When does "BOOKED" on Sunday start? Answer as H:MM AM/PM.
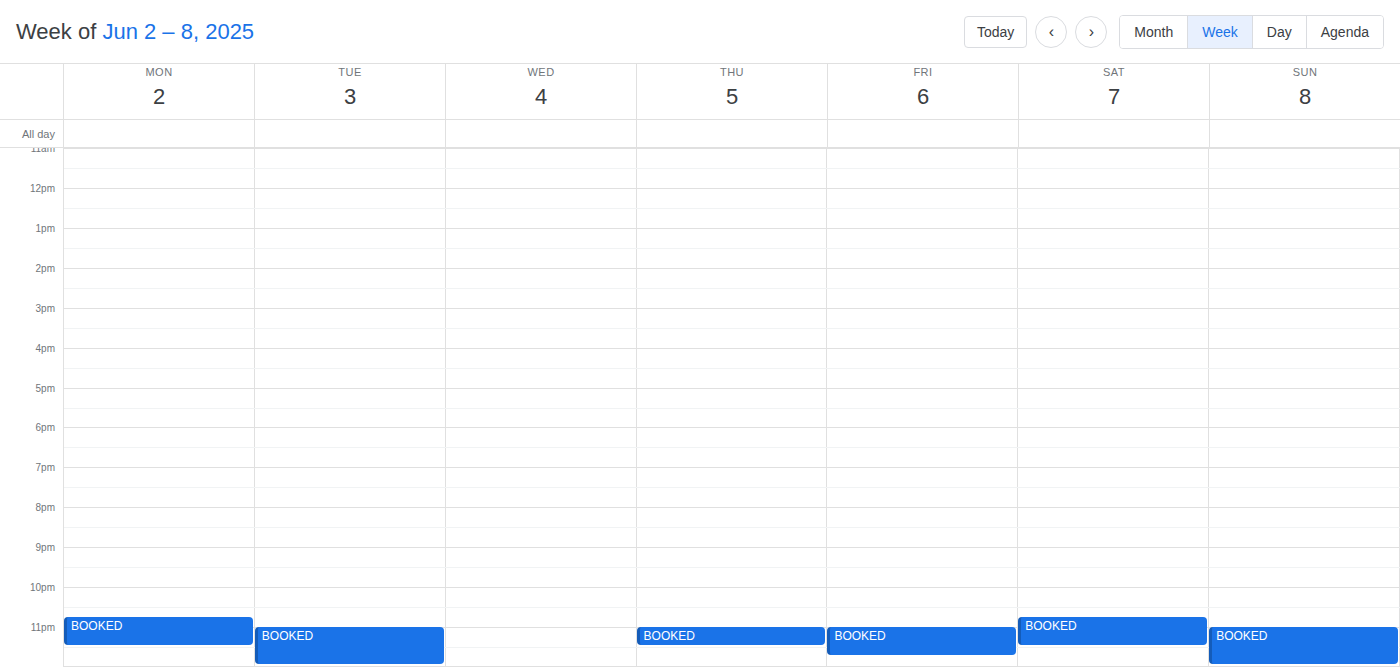
11:00 PM